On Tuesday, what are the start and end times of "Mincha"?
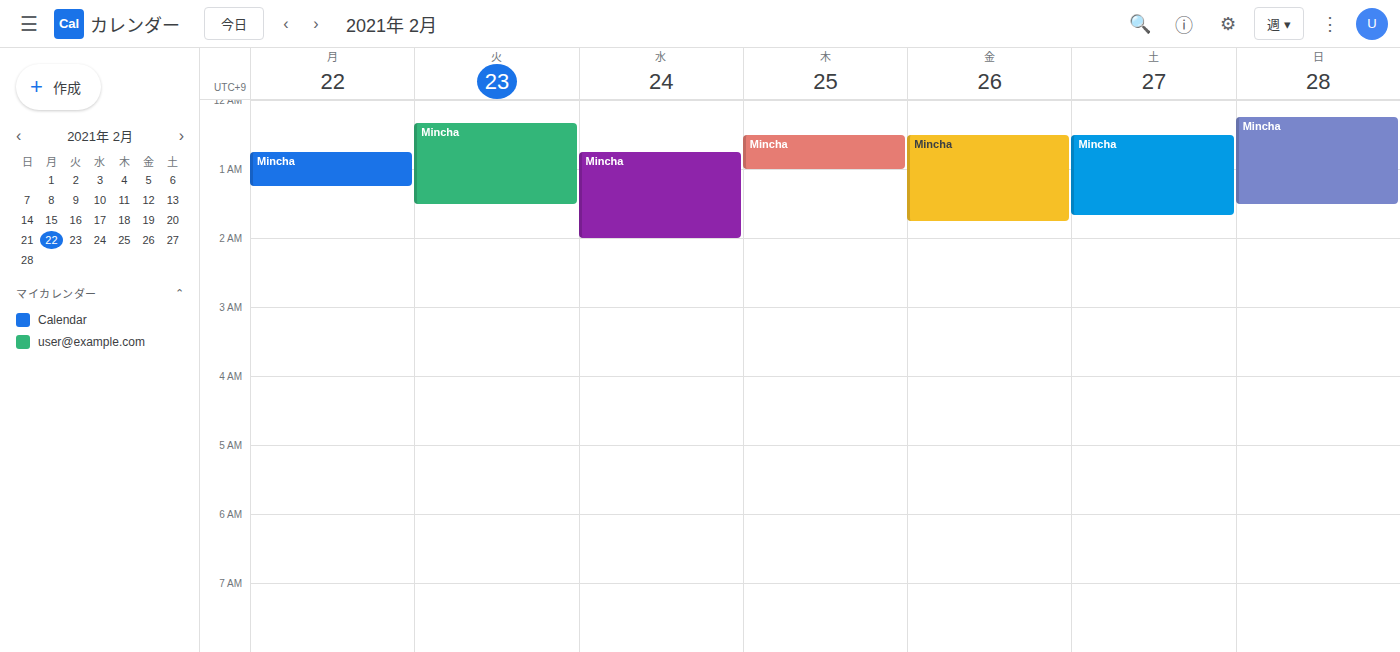
12:20 AM to 1:30 AM